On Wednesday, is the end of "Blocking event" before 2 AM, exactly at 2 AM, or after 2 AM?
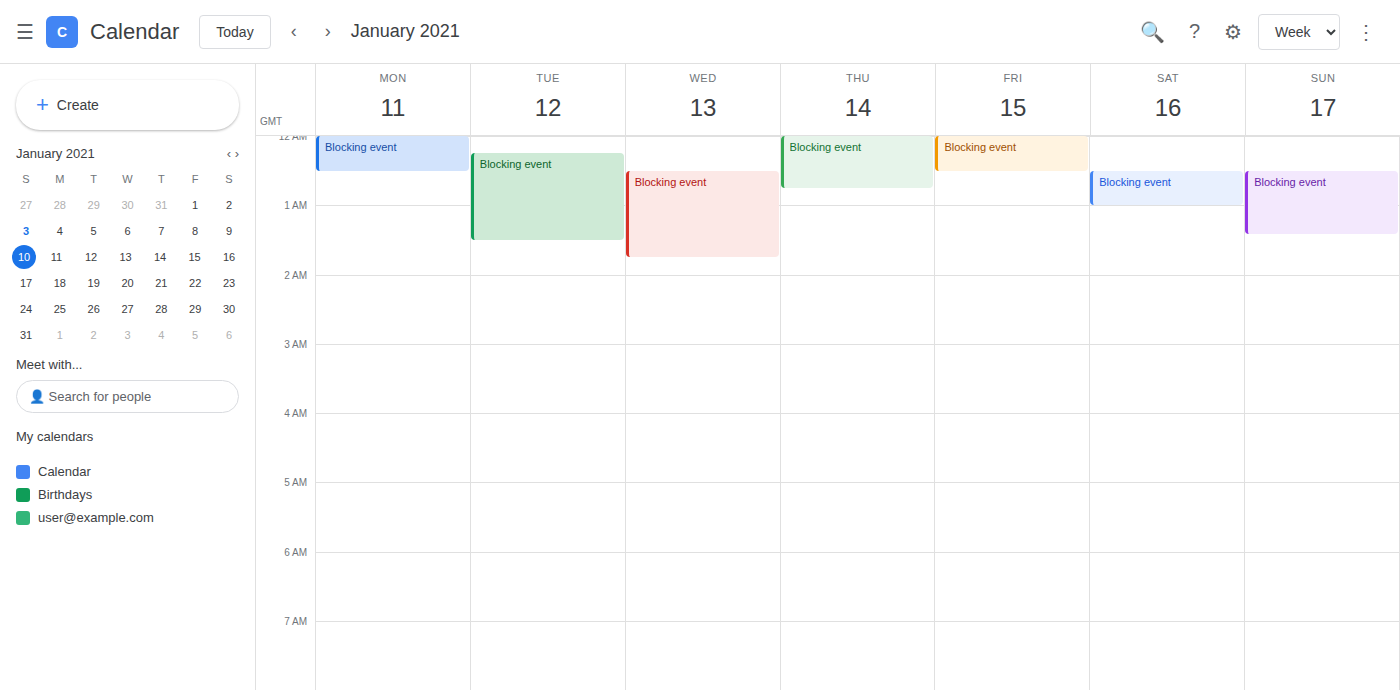
1:45 AM -- before 2 AM, 15 minutes above the 2 AM line.